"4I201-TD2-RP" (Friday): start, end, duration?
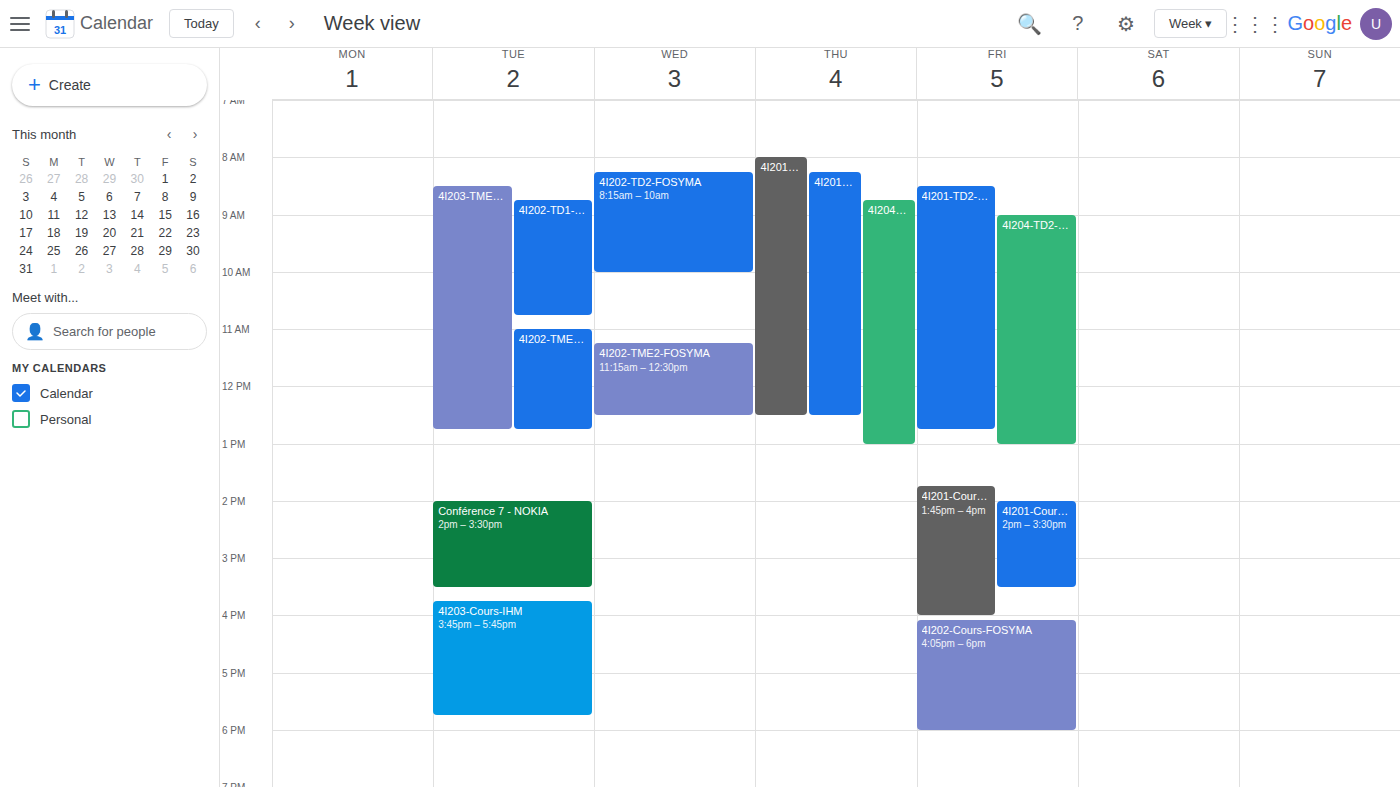
8:30 AM to 12:45 PM, 4 hours 15 minutes